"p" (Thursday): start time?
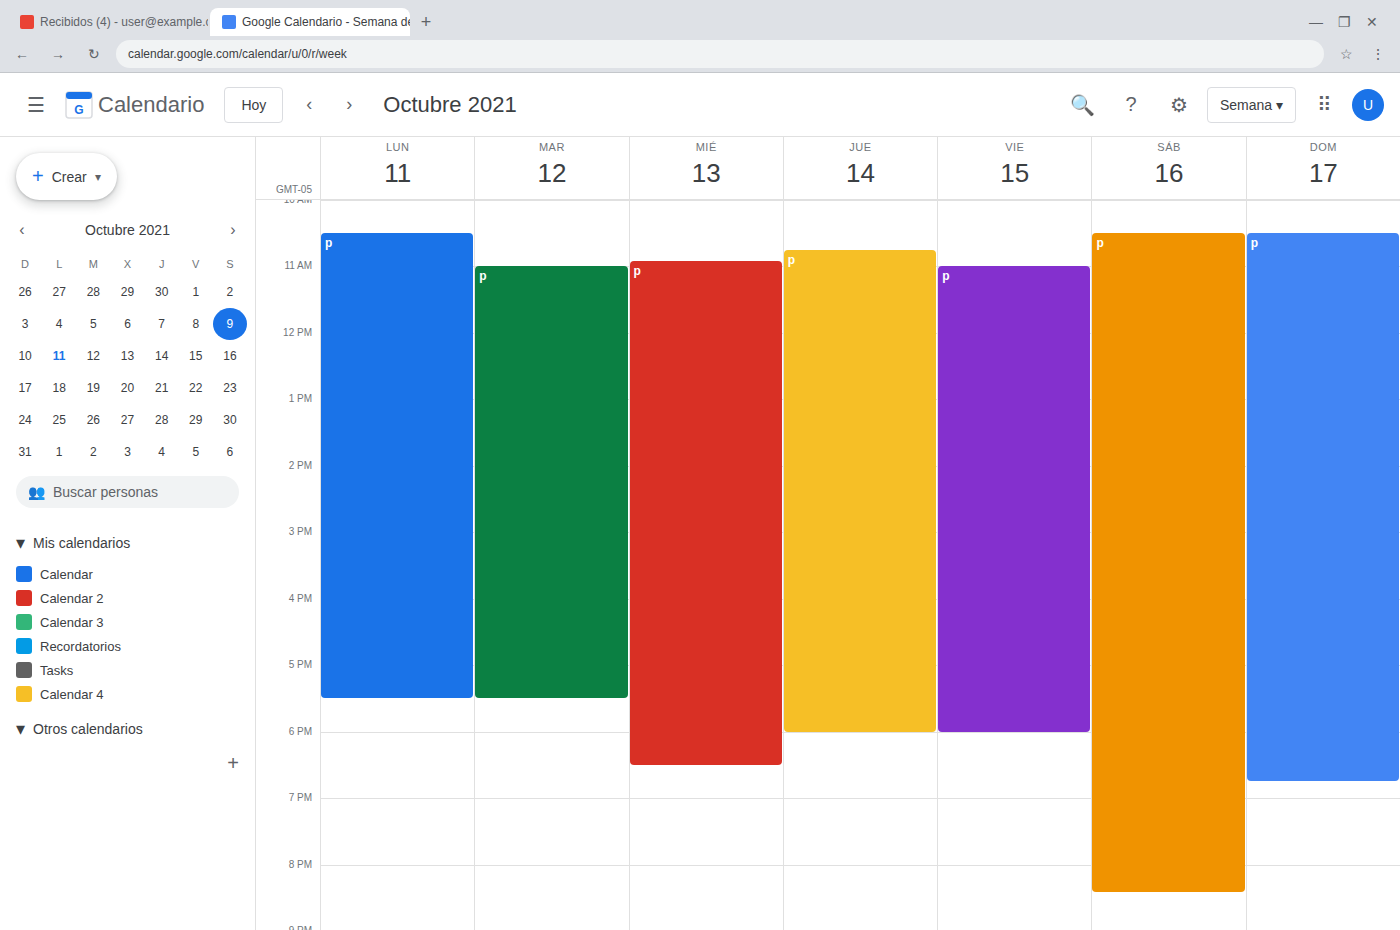
10:45 AM